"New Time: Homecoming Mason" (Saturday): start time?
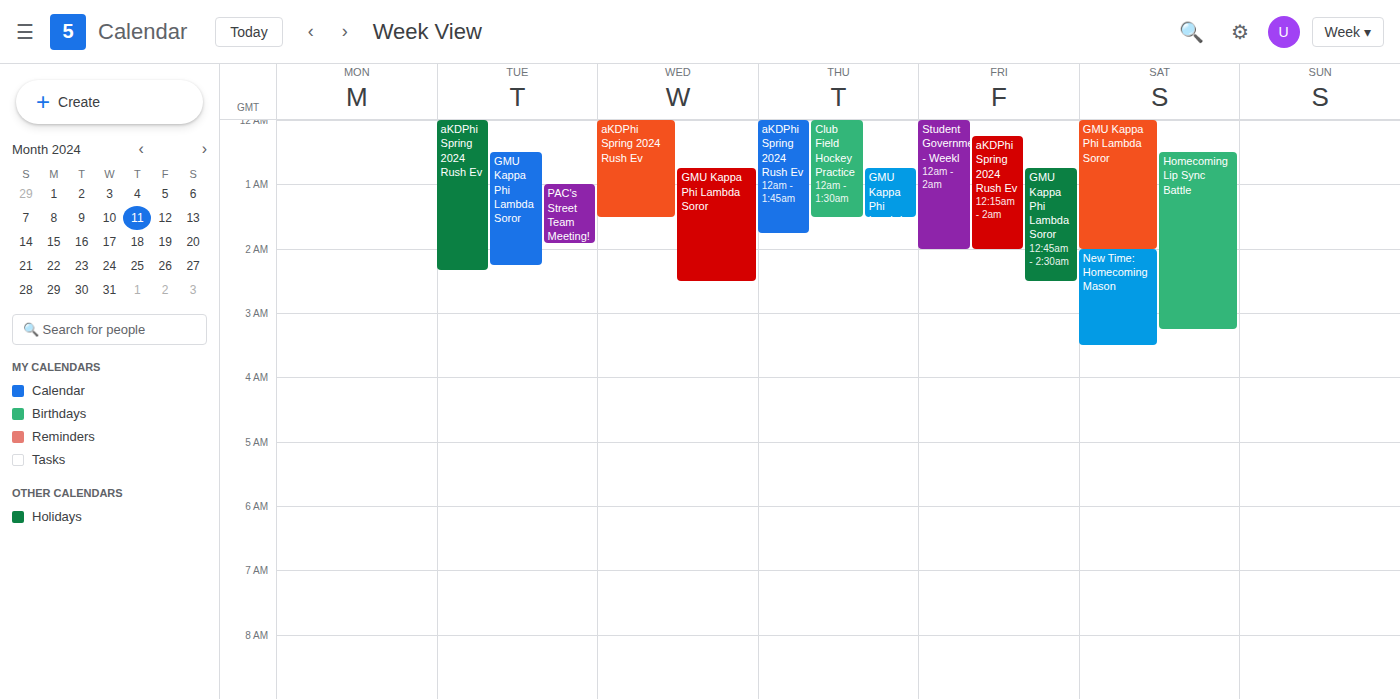
2:00 AM